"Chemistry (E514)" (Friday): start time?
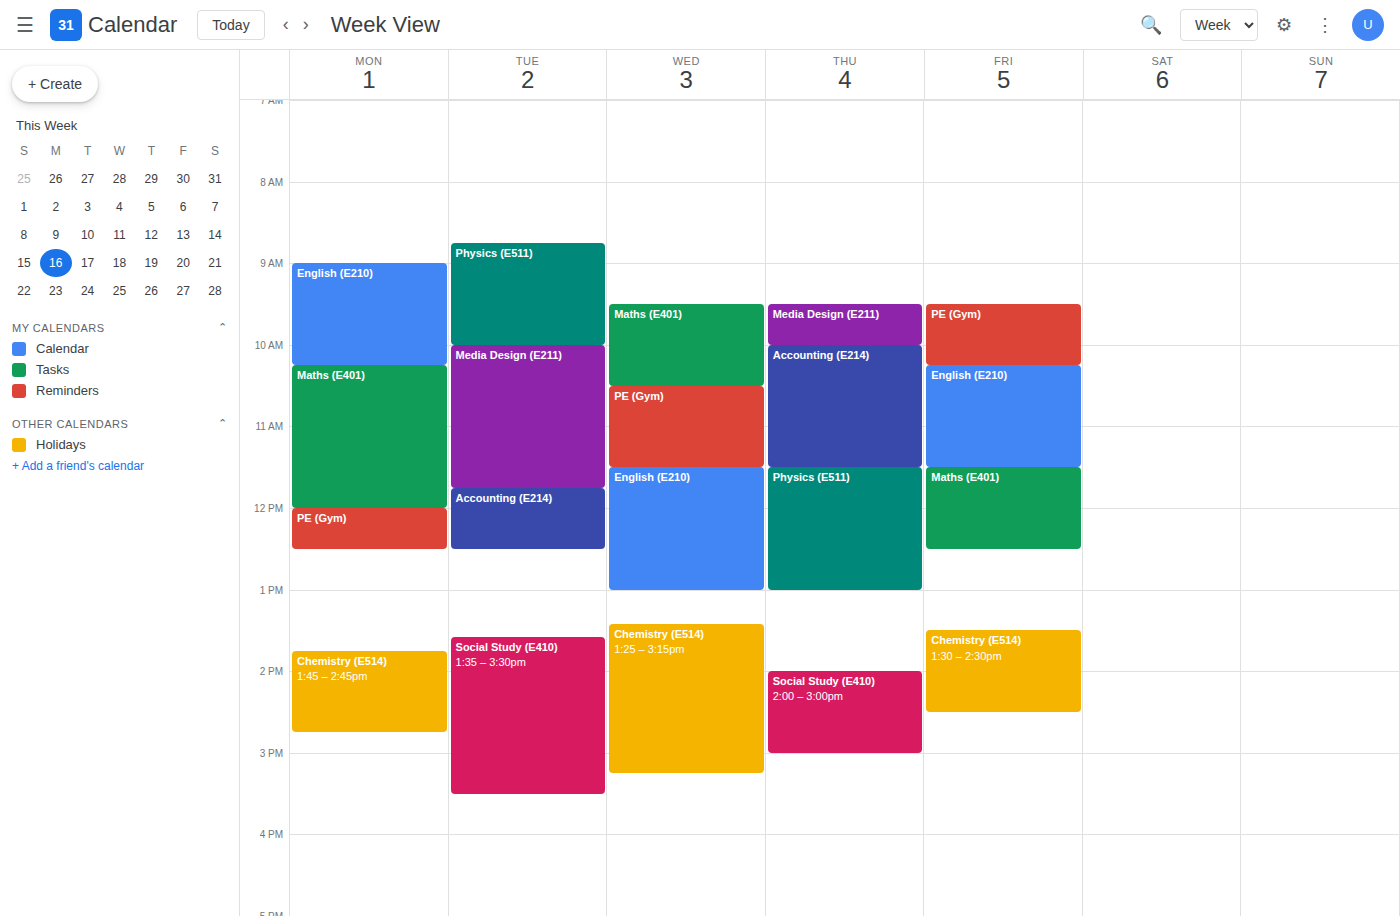
1:30 PM